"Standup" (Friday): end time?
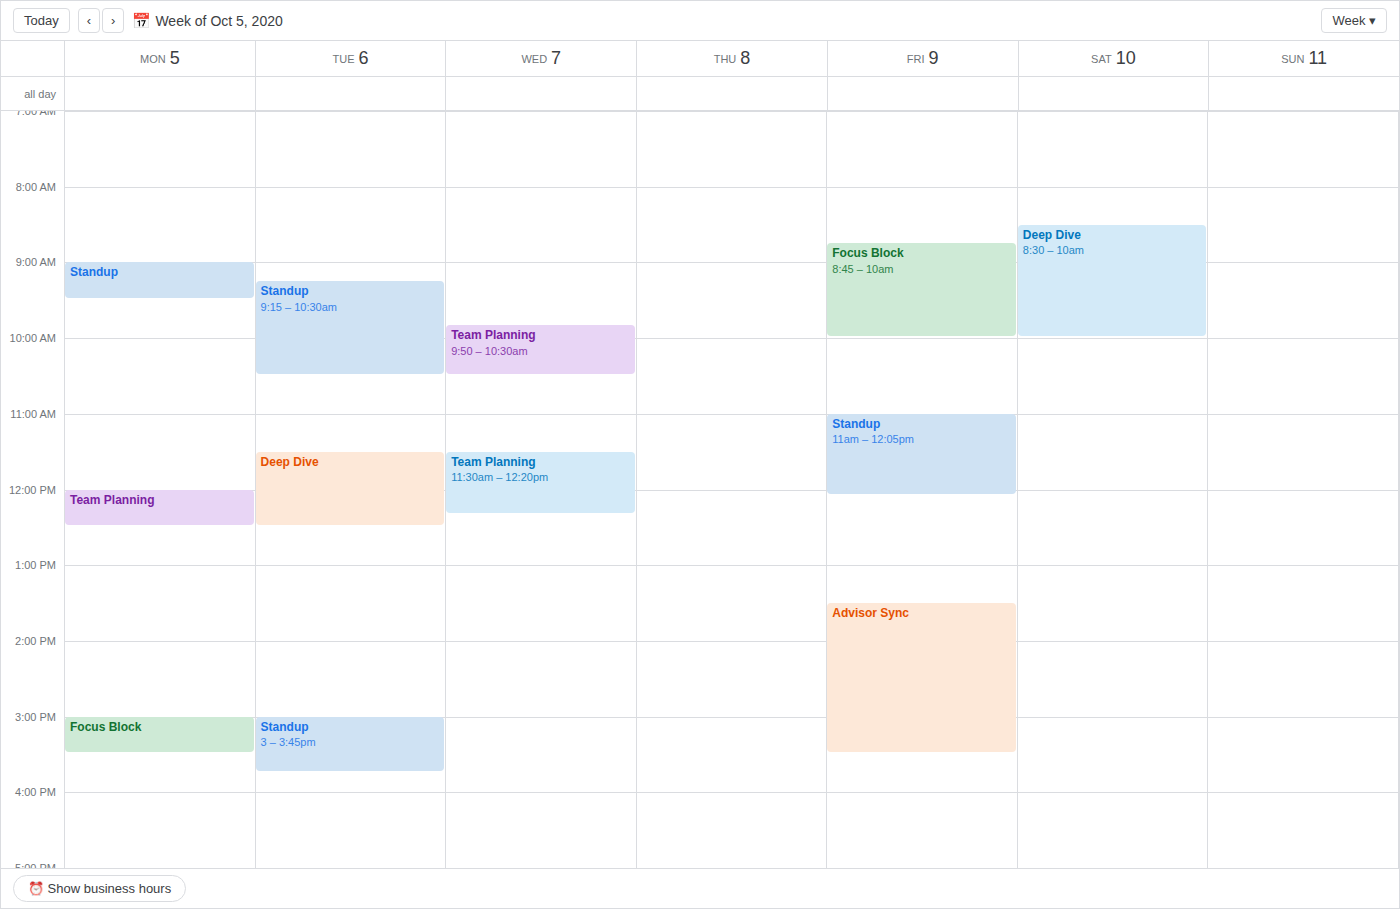
12:05 PM